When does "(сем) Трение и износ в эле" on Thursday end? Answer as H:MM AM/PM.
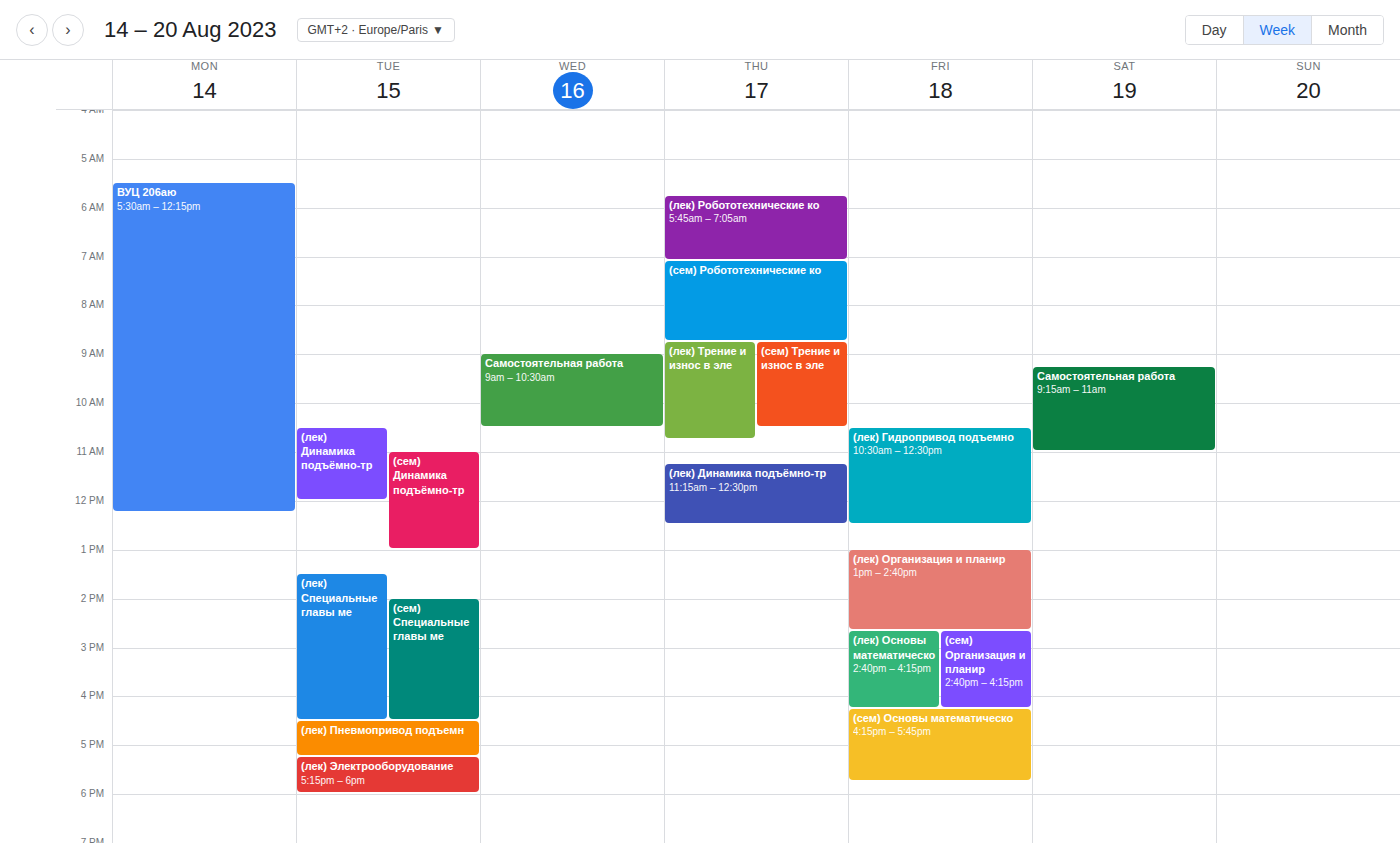
10:30 AM